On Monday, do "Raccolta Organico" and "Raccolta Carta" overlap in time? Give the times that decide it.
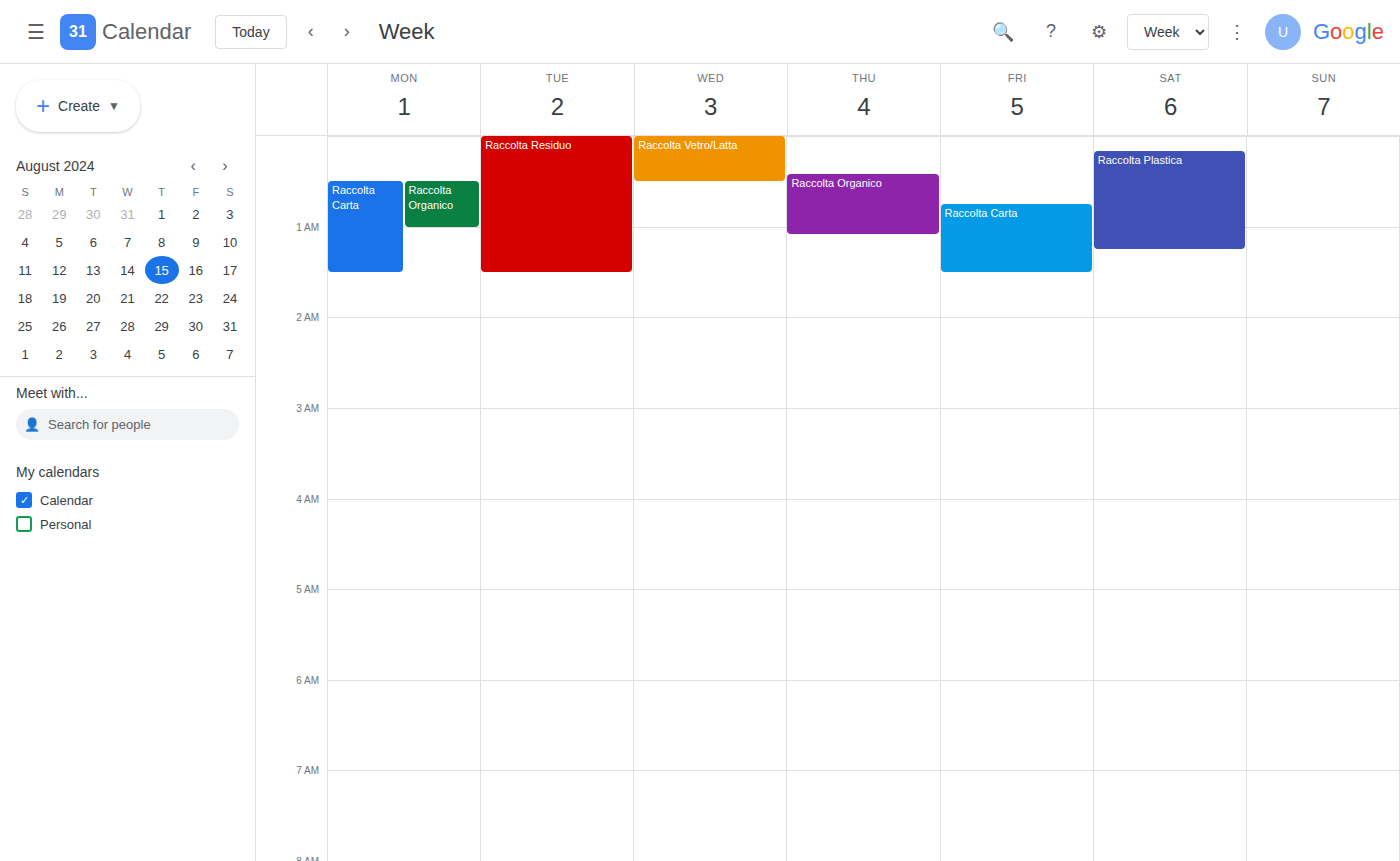
"Raccolta Carta" starts at 00:30, before "Raccolta Organico" ends at 01:00 -- they overlap.